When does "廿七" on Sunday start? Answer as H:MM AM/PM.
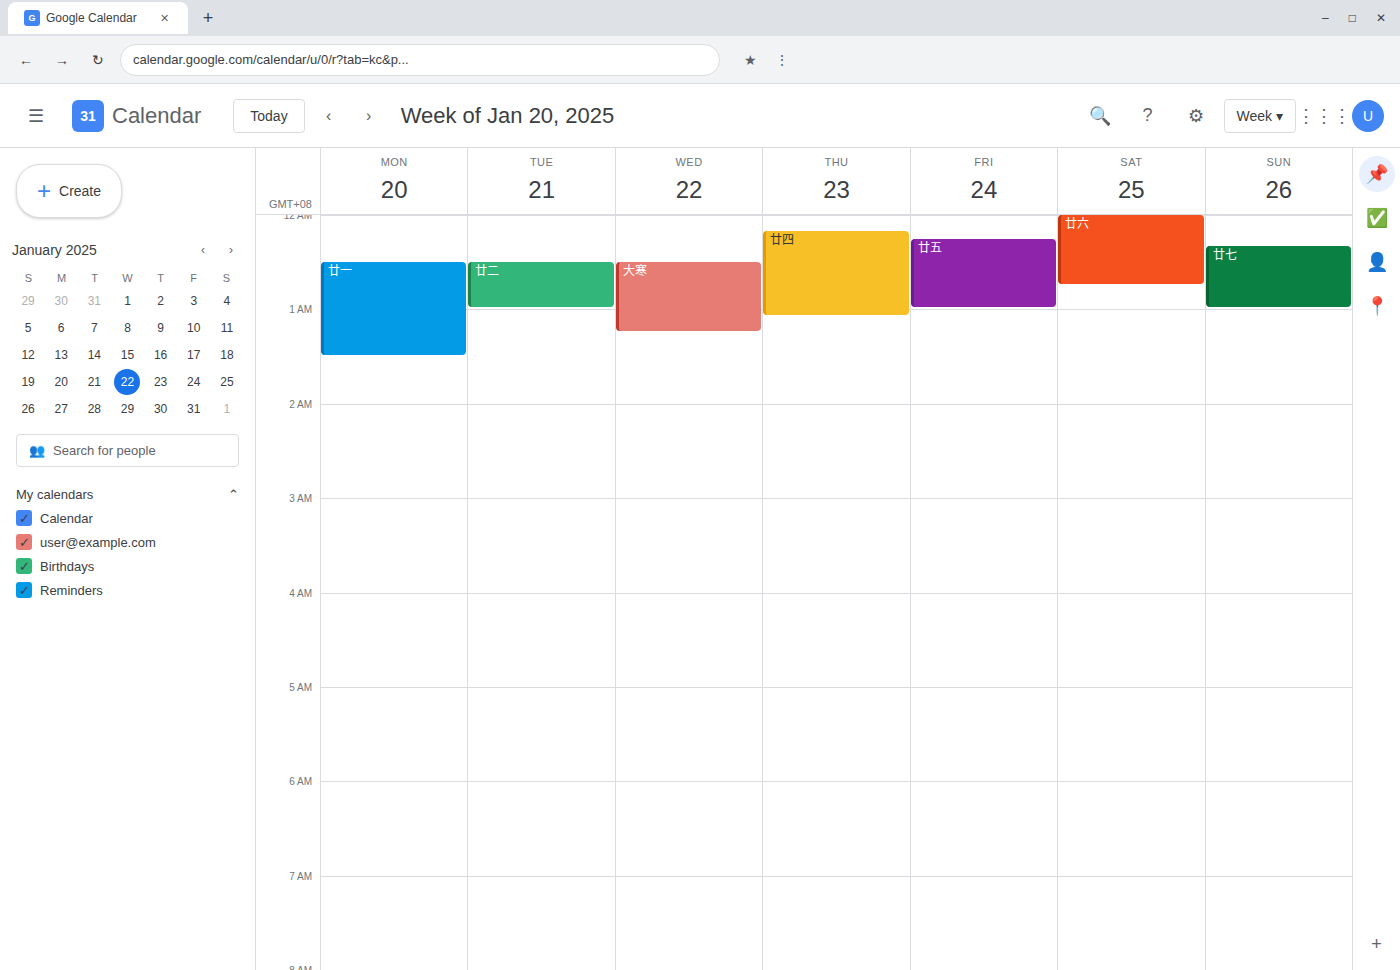
12:20 AM